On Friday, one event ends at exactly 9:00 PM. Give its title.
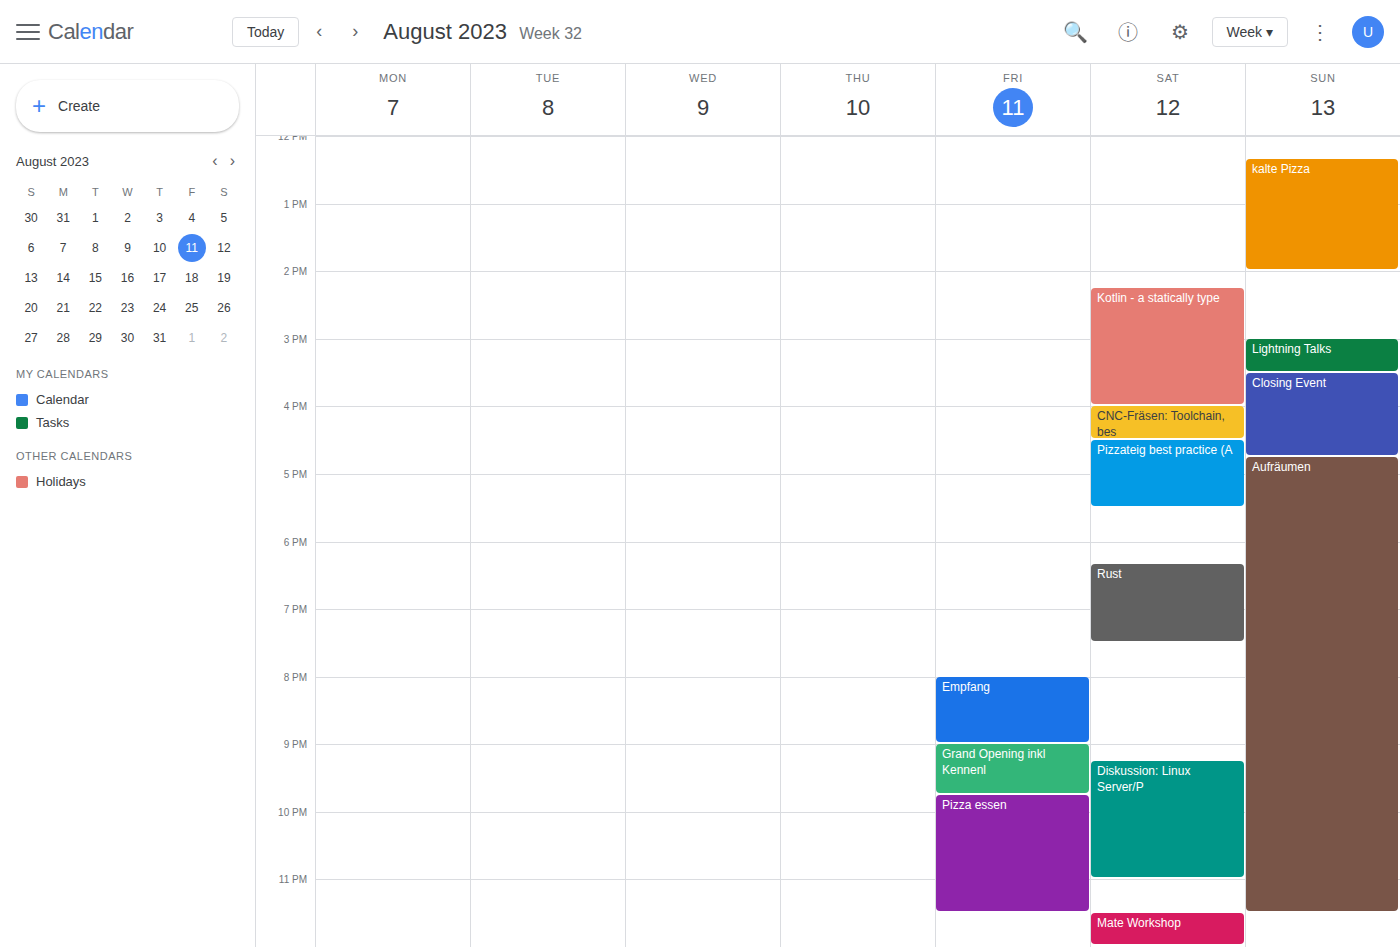
"Empfang"